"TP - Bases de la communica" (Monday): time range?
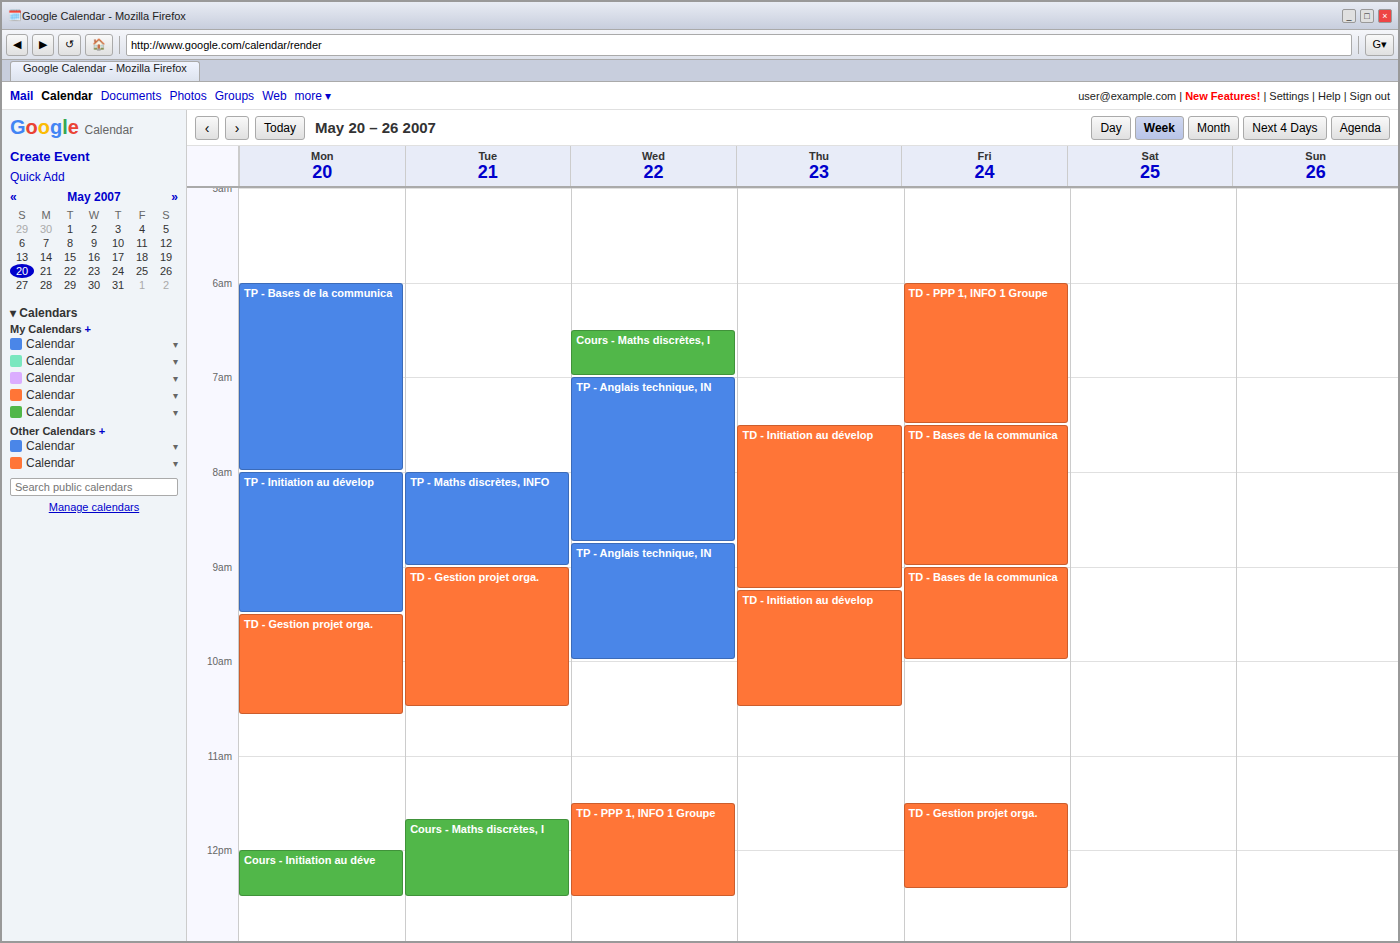
6:00 AM to 8:00 AM